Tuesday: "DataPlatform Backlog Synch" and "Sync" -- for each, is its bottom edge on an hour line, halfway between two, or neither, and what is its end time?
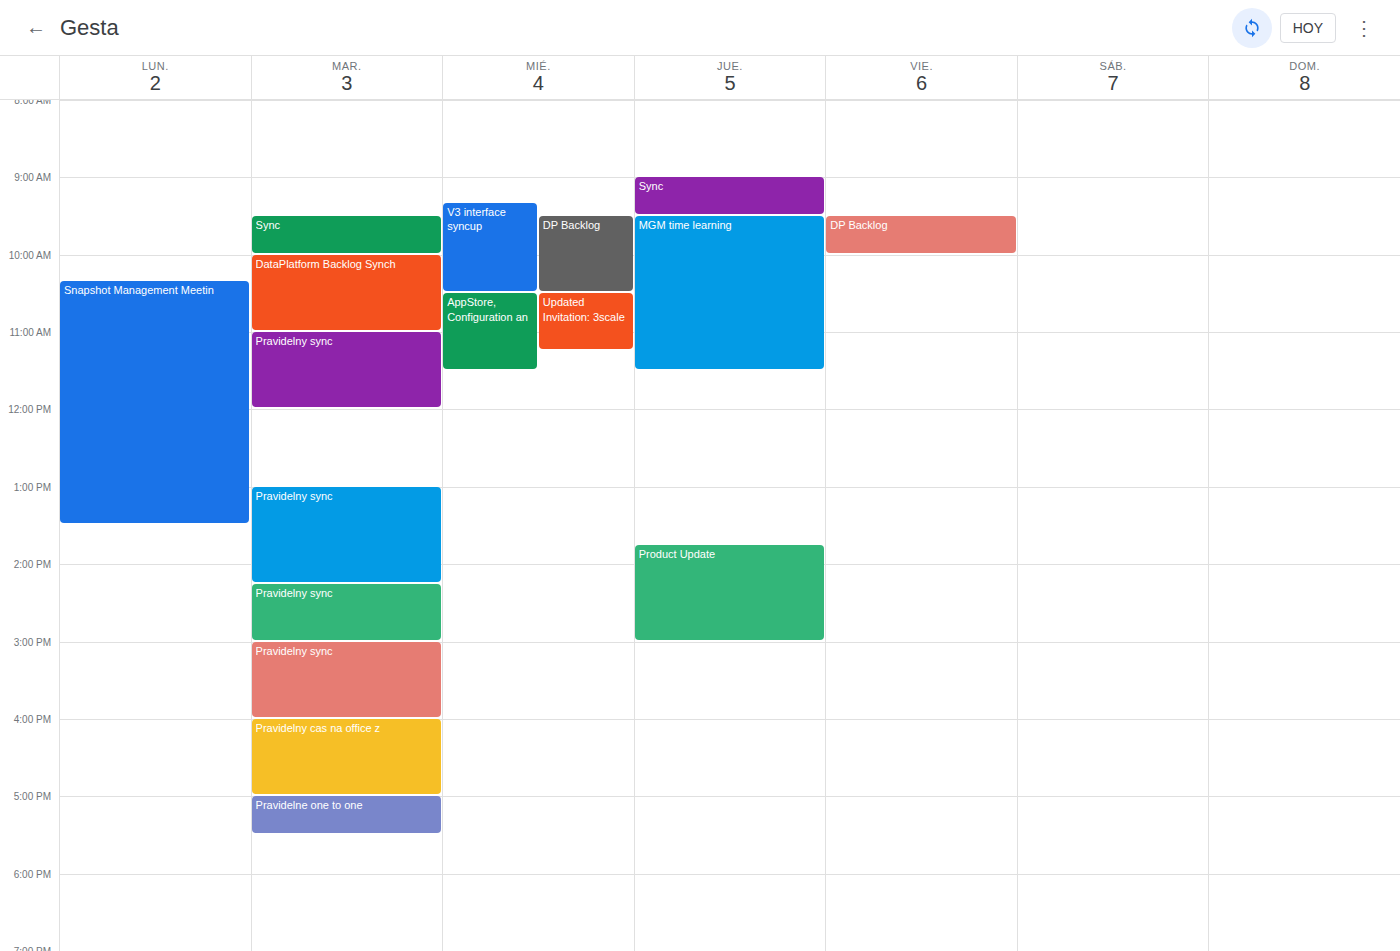
"DataPlatform Backlog Synch": 11:00 AM, exactly on the 11 AM line. "Sync": 10:00 AM, exactly on the 10 AM line.